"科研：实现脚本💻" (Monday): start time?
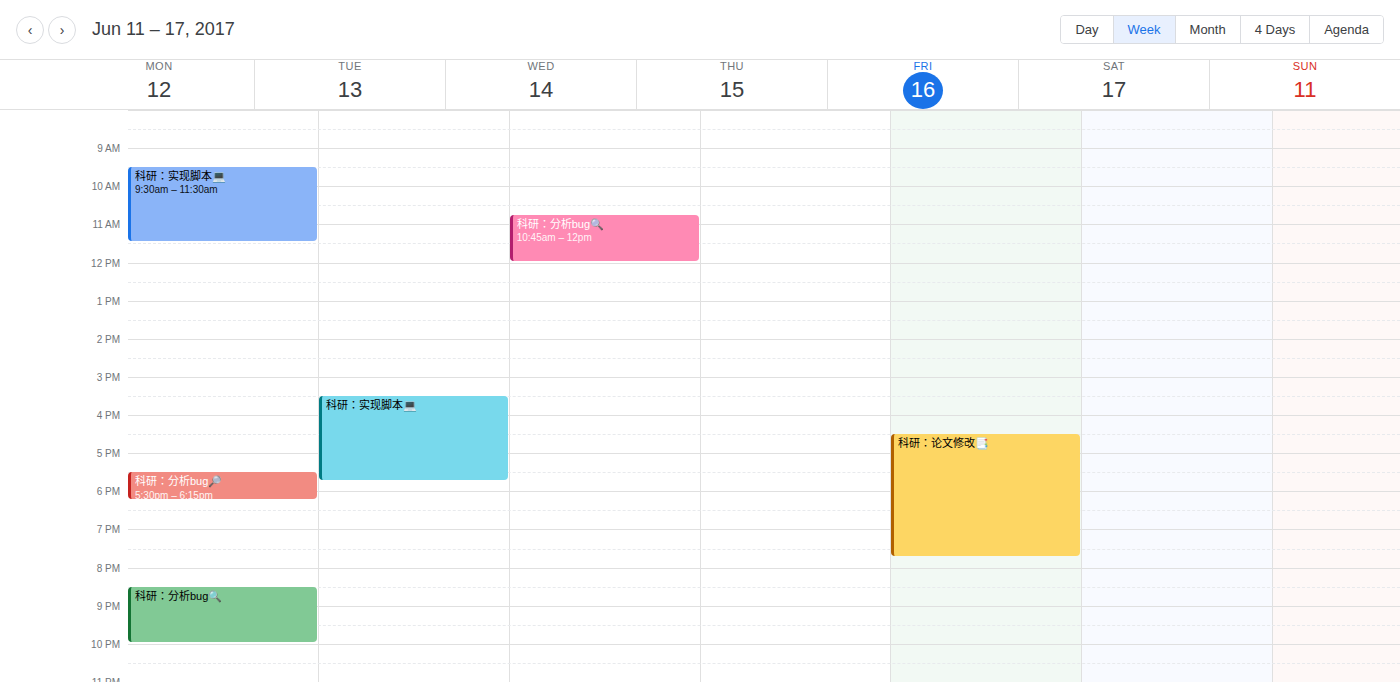
9:30 AM